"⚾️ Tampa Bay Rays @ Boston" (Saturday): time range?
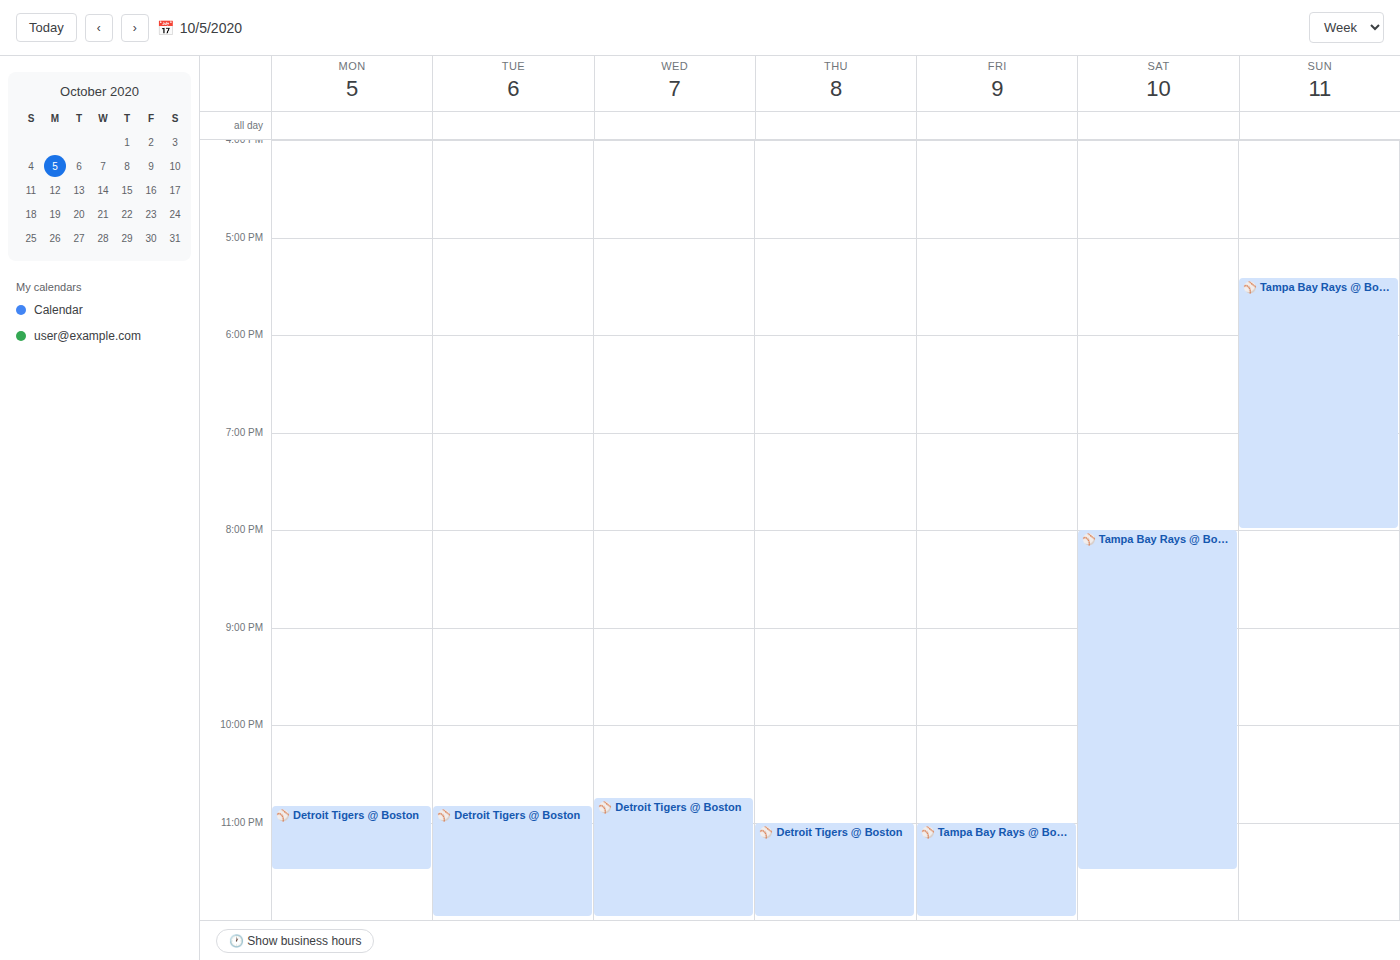
8:00 PM to 11:30 PM